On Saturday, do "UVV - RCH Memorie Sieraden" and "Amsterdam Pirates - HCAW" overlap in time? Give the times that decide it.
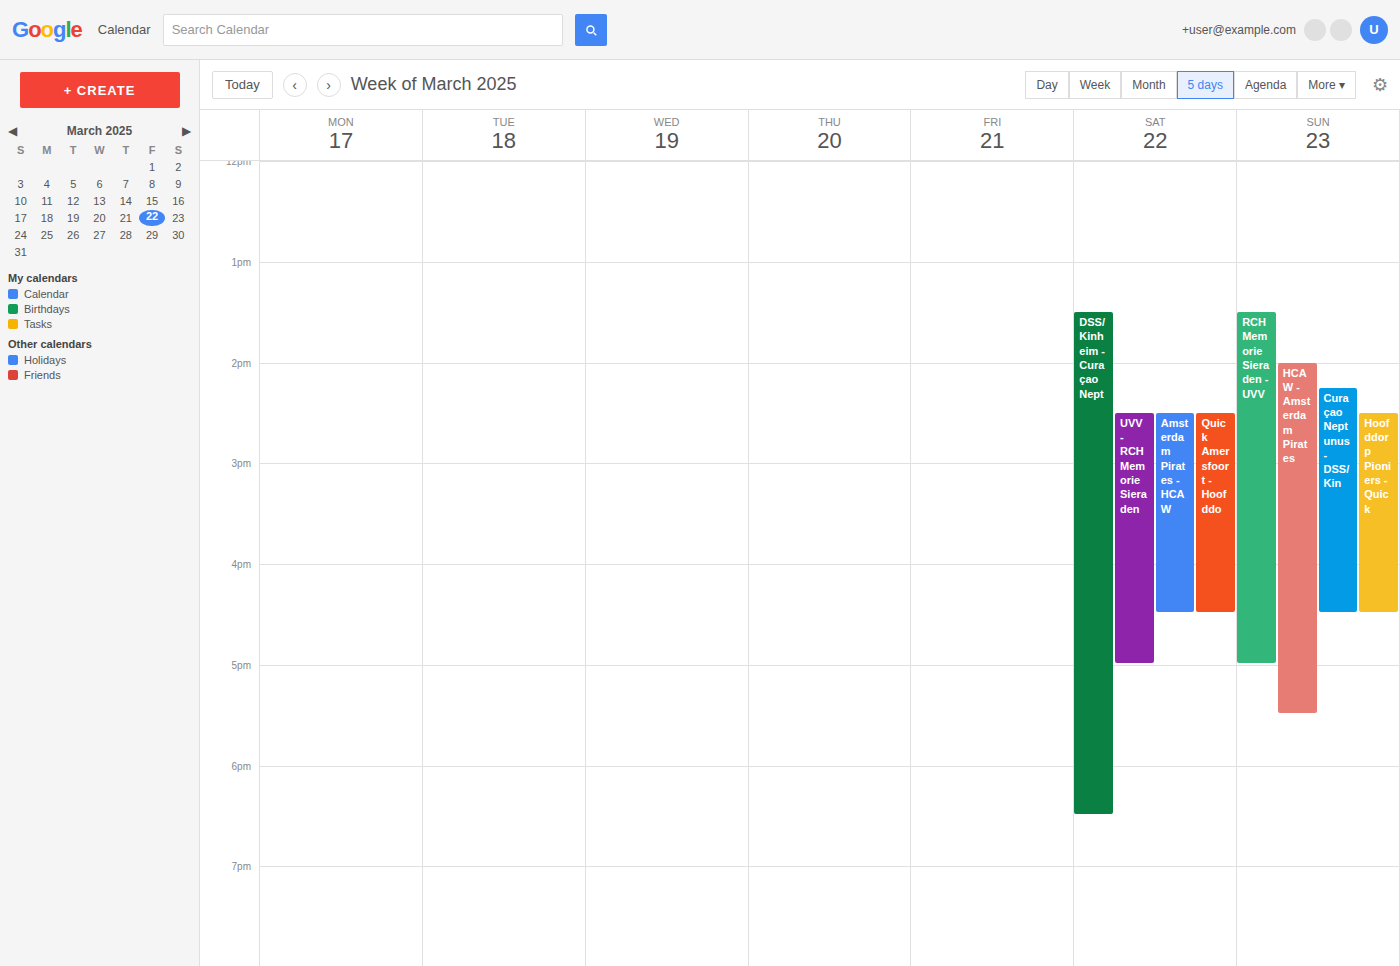
"Amsterdam Pirates - HCAW" runs 2:30 PM to 4:30 PM, inside "UVV - RCH Memorie Sieraden" -- they overlap.